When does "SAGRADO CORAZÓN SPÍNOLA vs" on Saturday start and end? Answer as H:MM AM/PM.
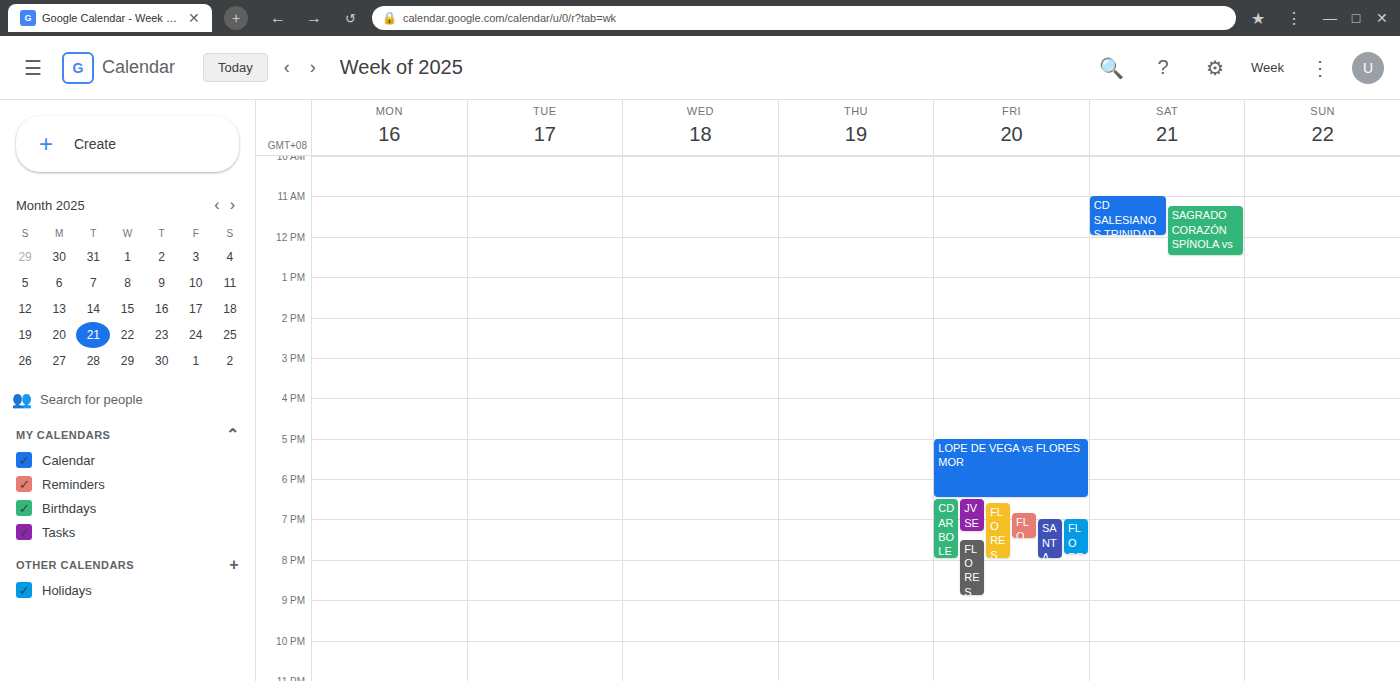
11:15 AM to 12:30 PM